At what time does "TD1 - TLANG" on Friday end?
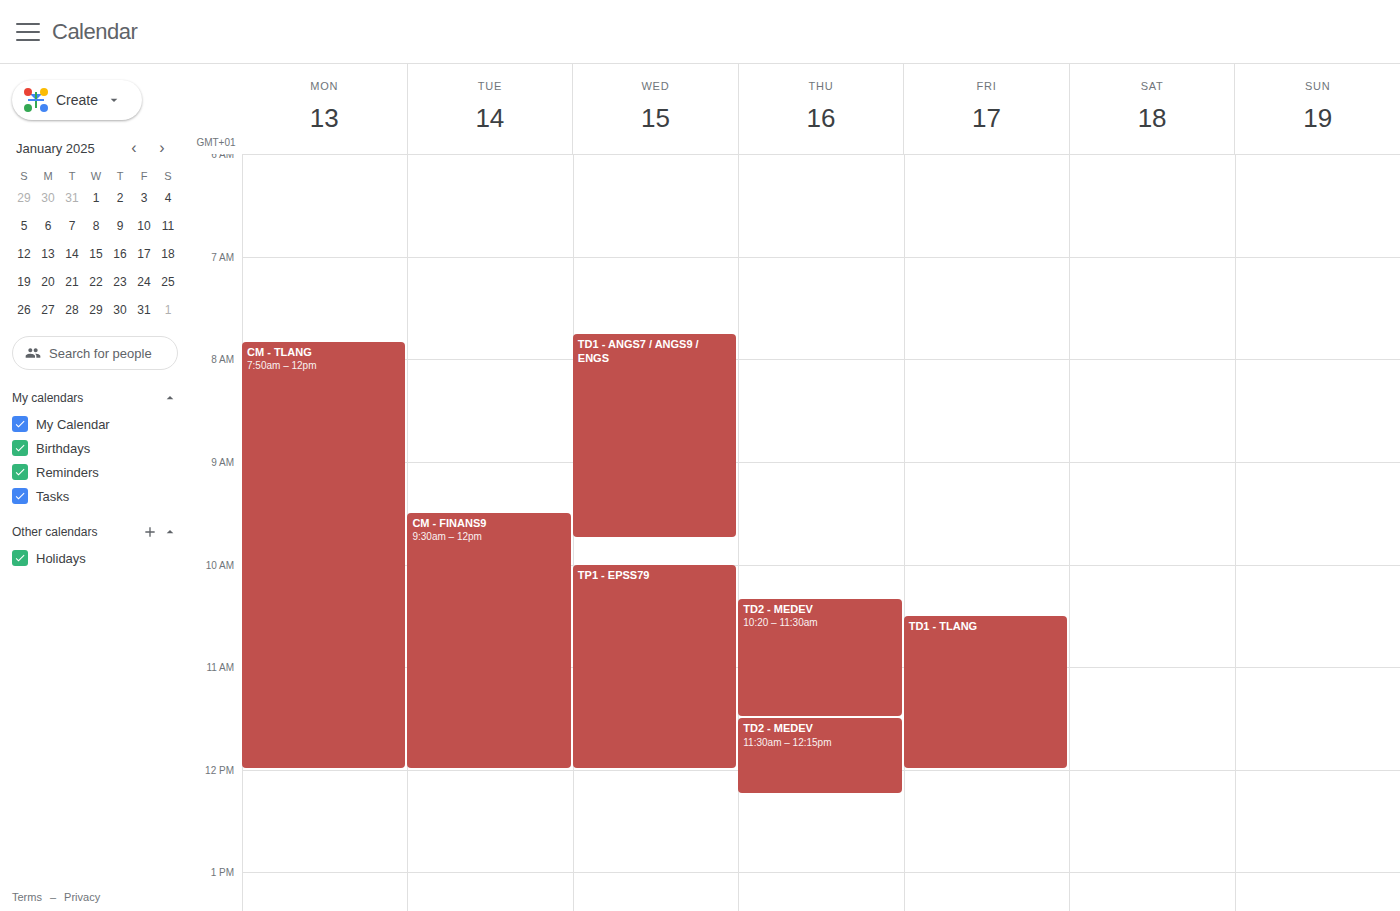
12:00 PM